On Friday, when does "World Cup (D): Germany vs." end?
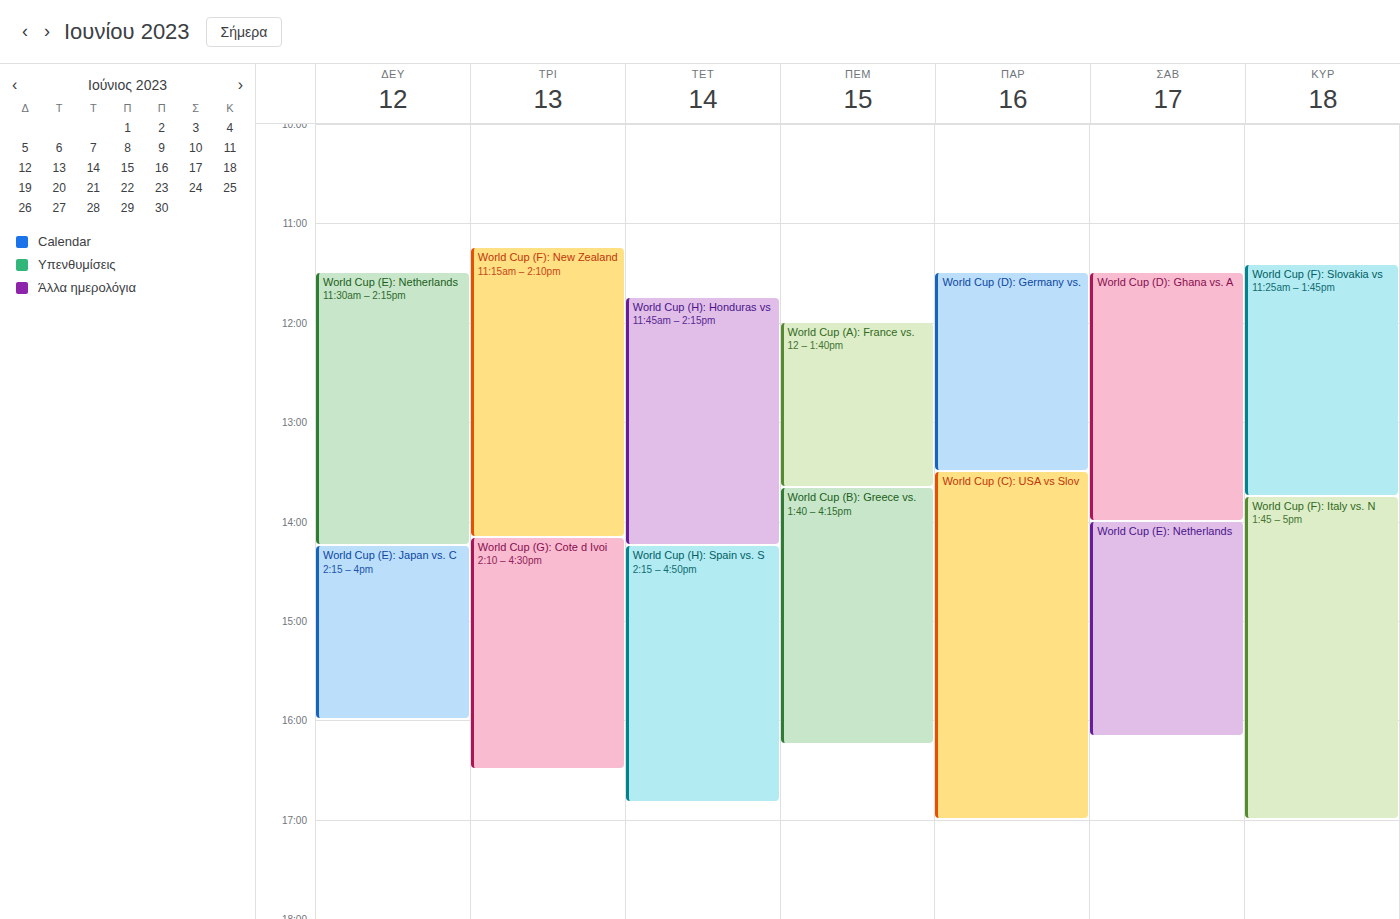
1:30 PM